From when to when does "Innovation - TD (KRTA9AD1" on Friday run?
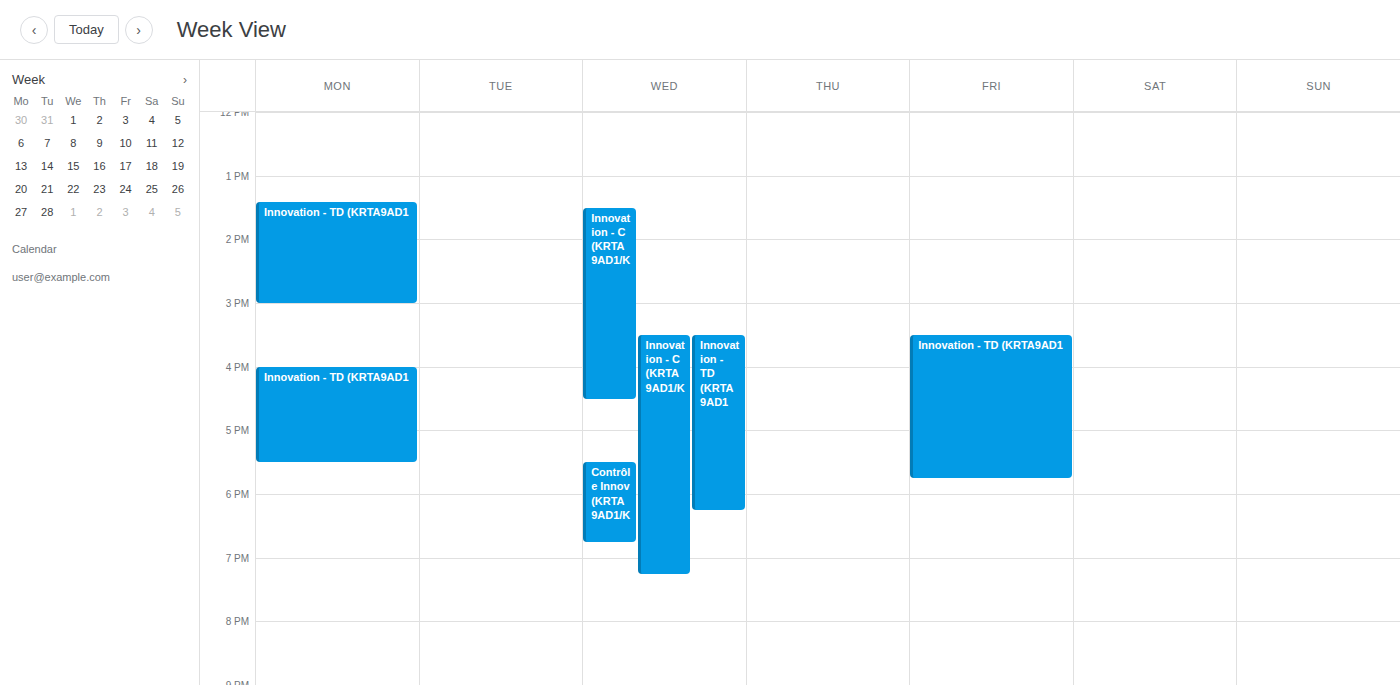
3:30 PM to 5:45 PM